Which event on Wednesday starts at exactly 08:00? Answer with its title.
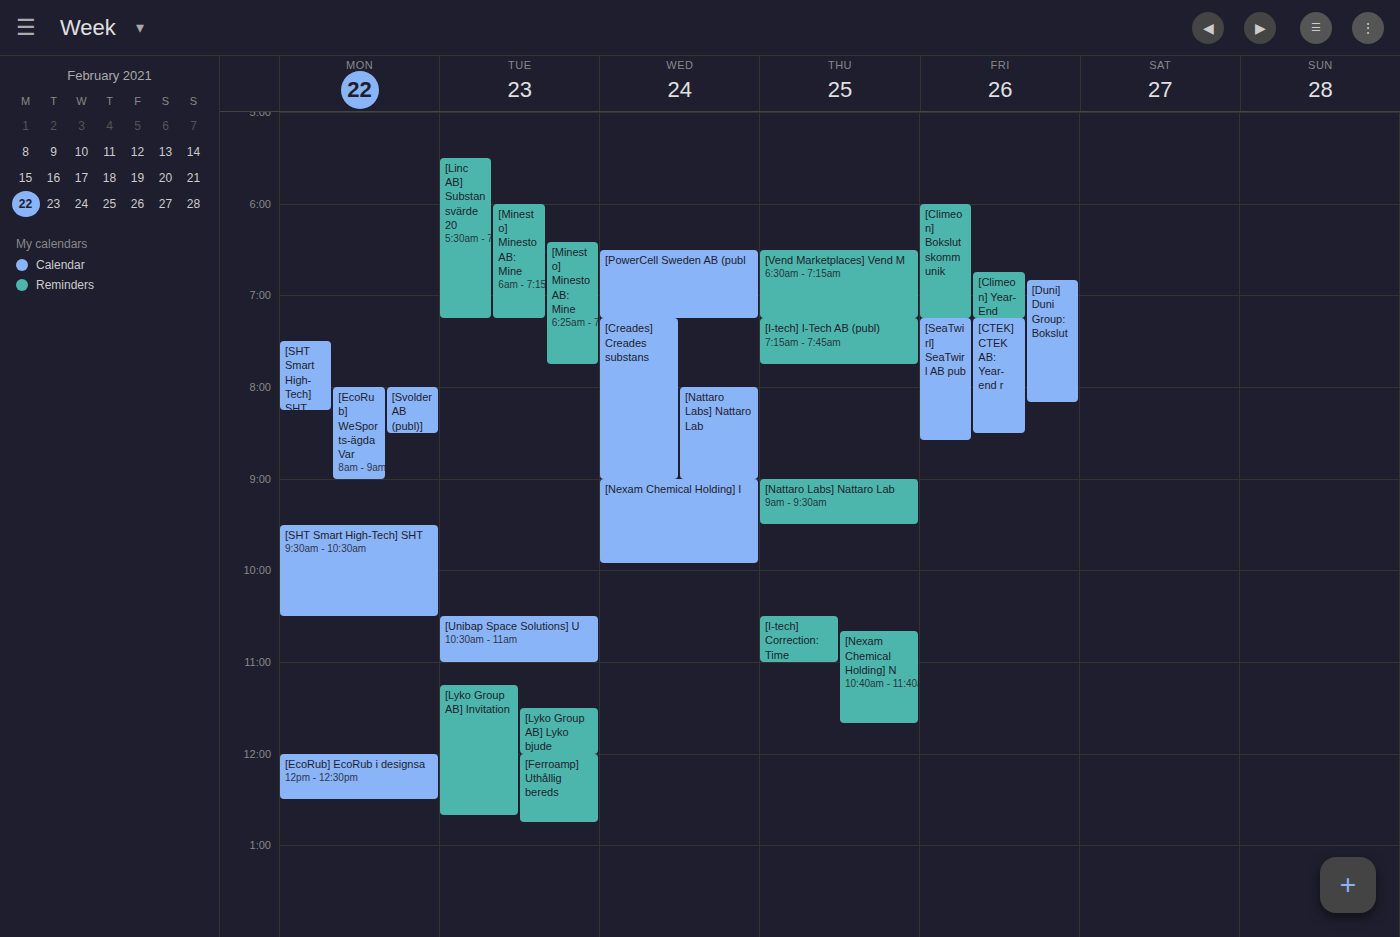
"[Nattaro Labs] Nattaro Lab"